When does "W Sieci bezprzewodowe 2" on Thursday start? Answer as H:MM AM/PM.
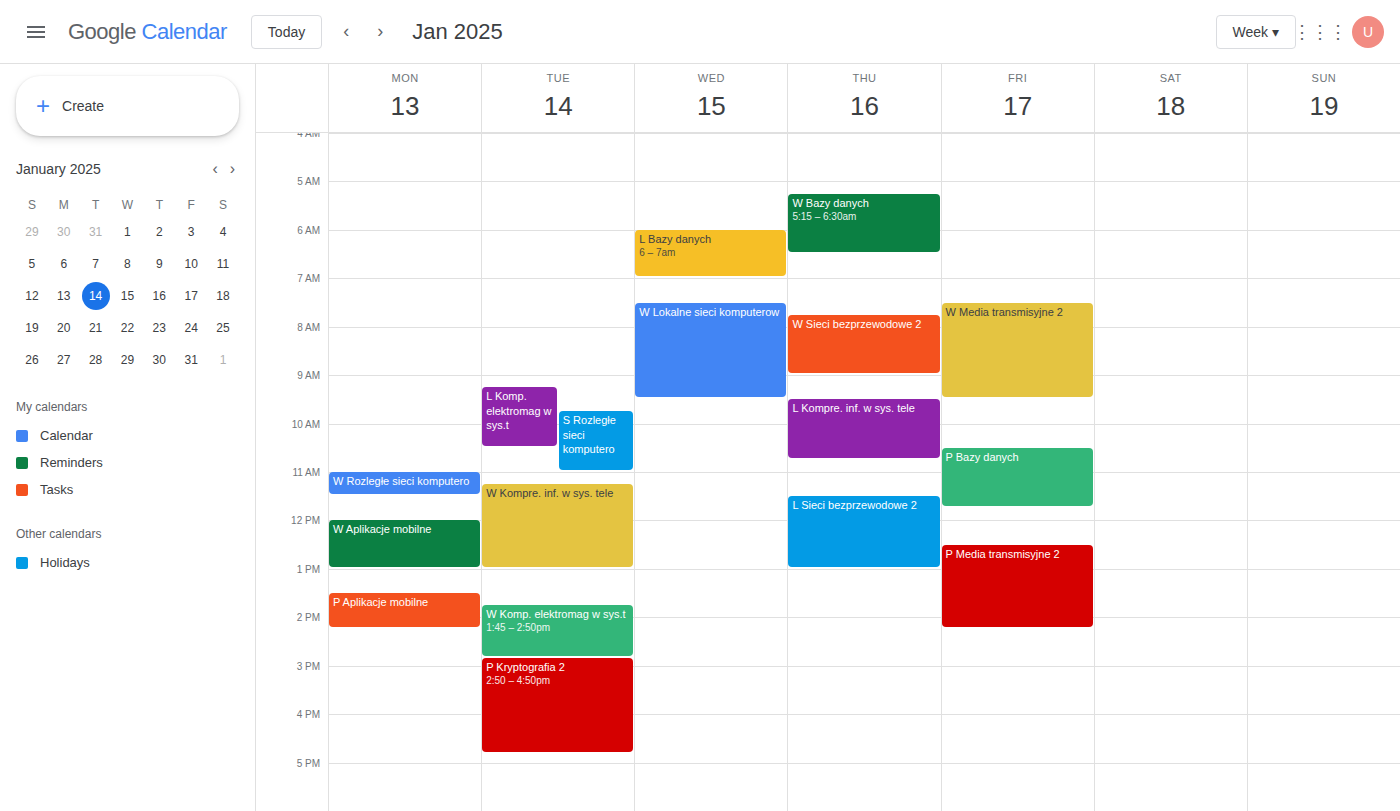
7:45 AM